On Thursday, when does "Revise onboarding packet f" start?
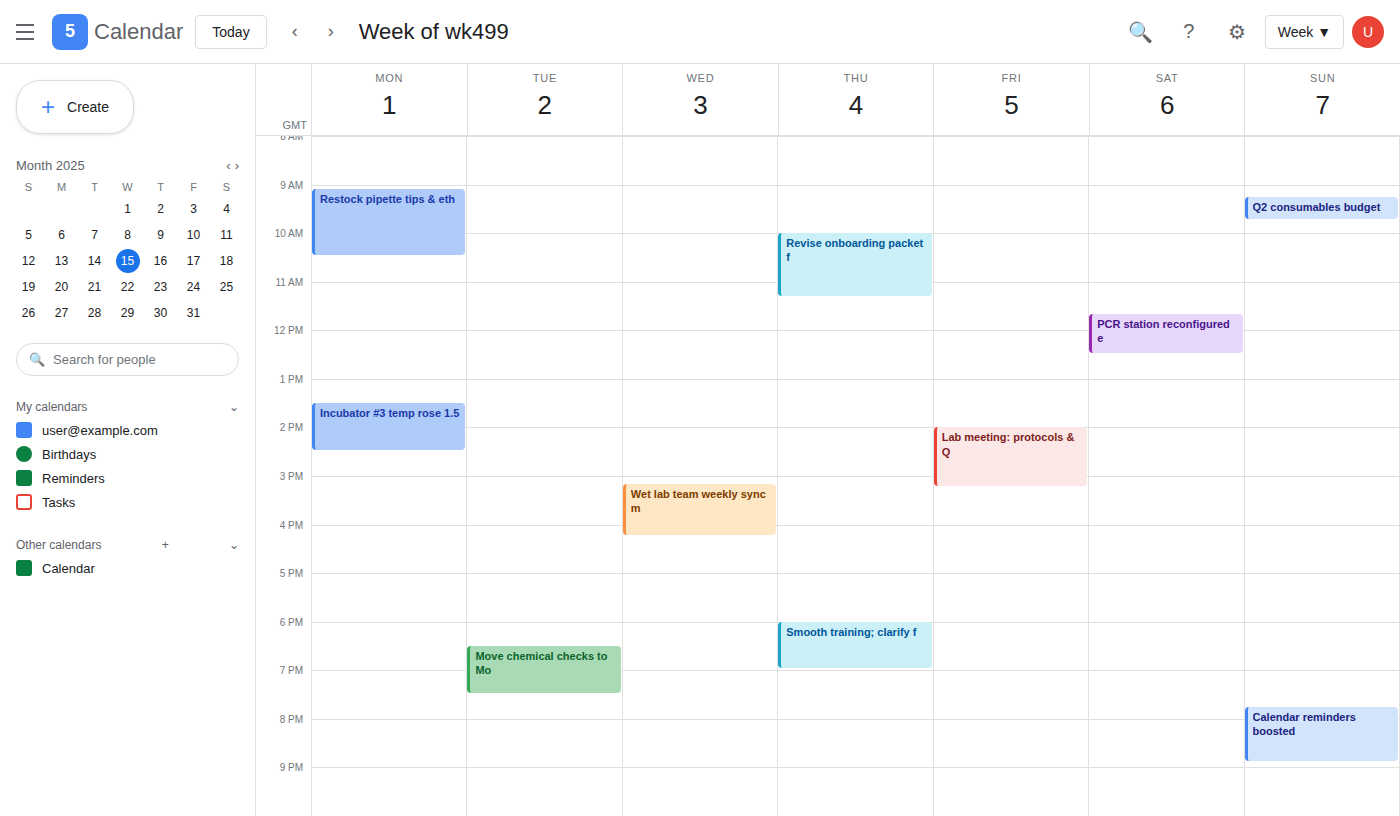
10:00 AM